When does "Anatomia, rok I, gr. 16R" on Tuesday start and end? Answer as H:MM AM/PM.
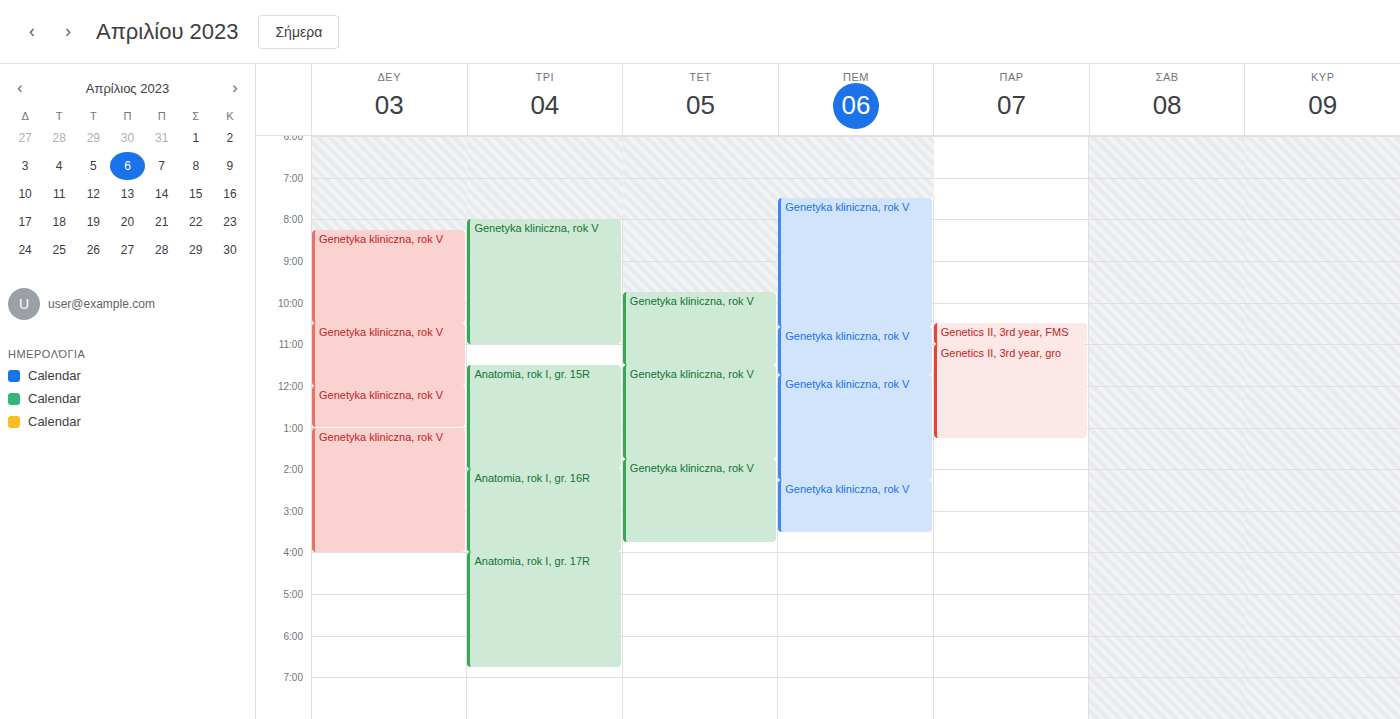
2:00 PM to 4:00 PM